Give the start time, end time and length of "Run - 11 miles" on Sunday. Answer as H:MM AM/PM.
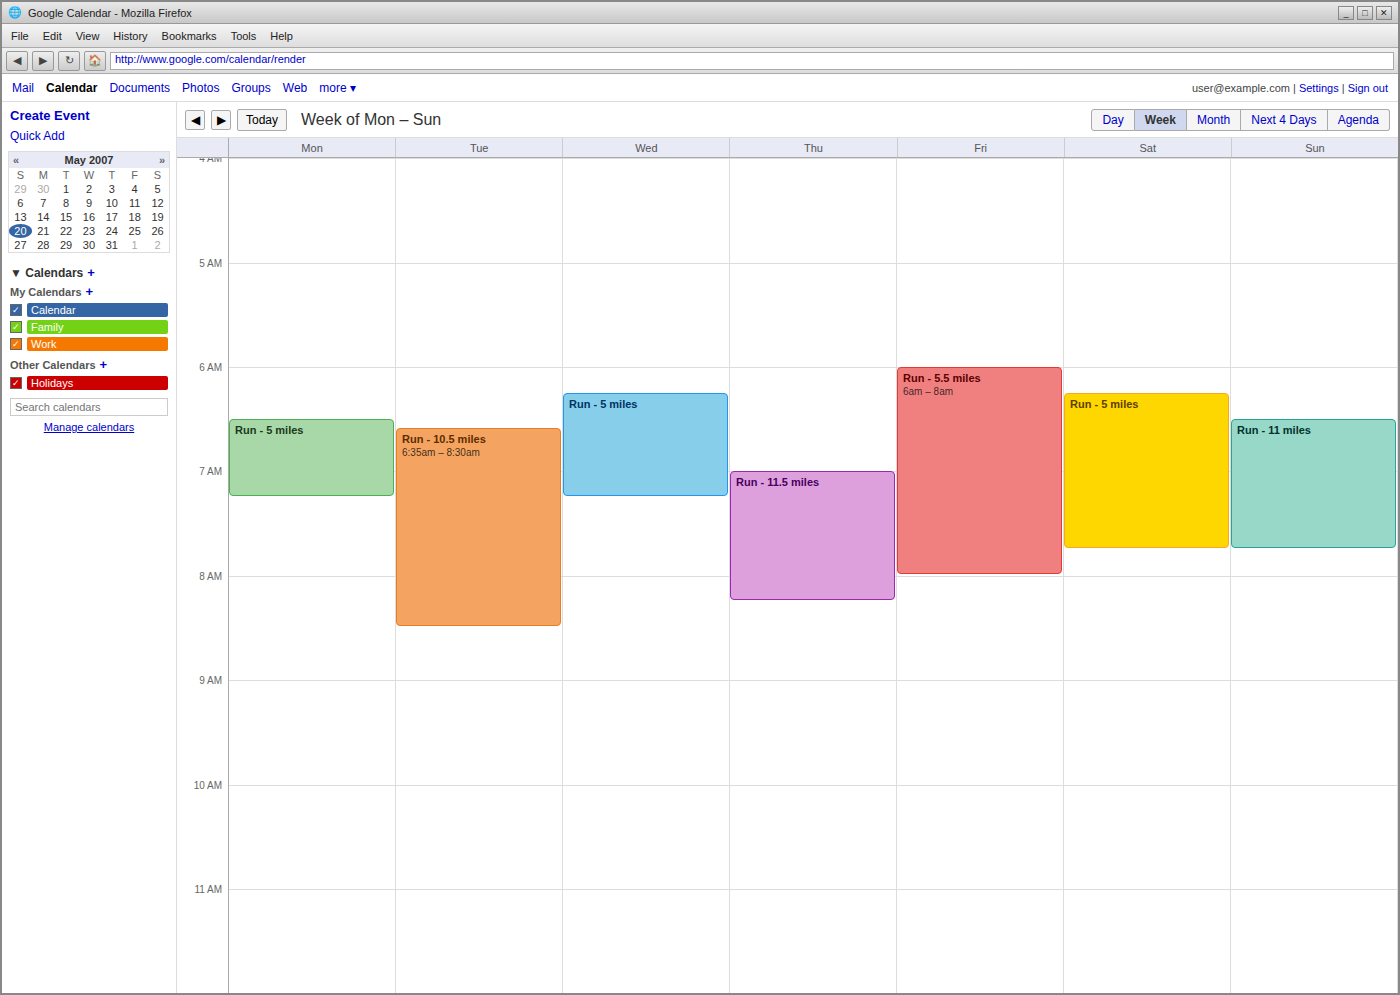
6:30 AM to 7:45 AM, 1 hour 15 minutes